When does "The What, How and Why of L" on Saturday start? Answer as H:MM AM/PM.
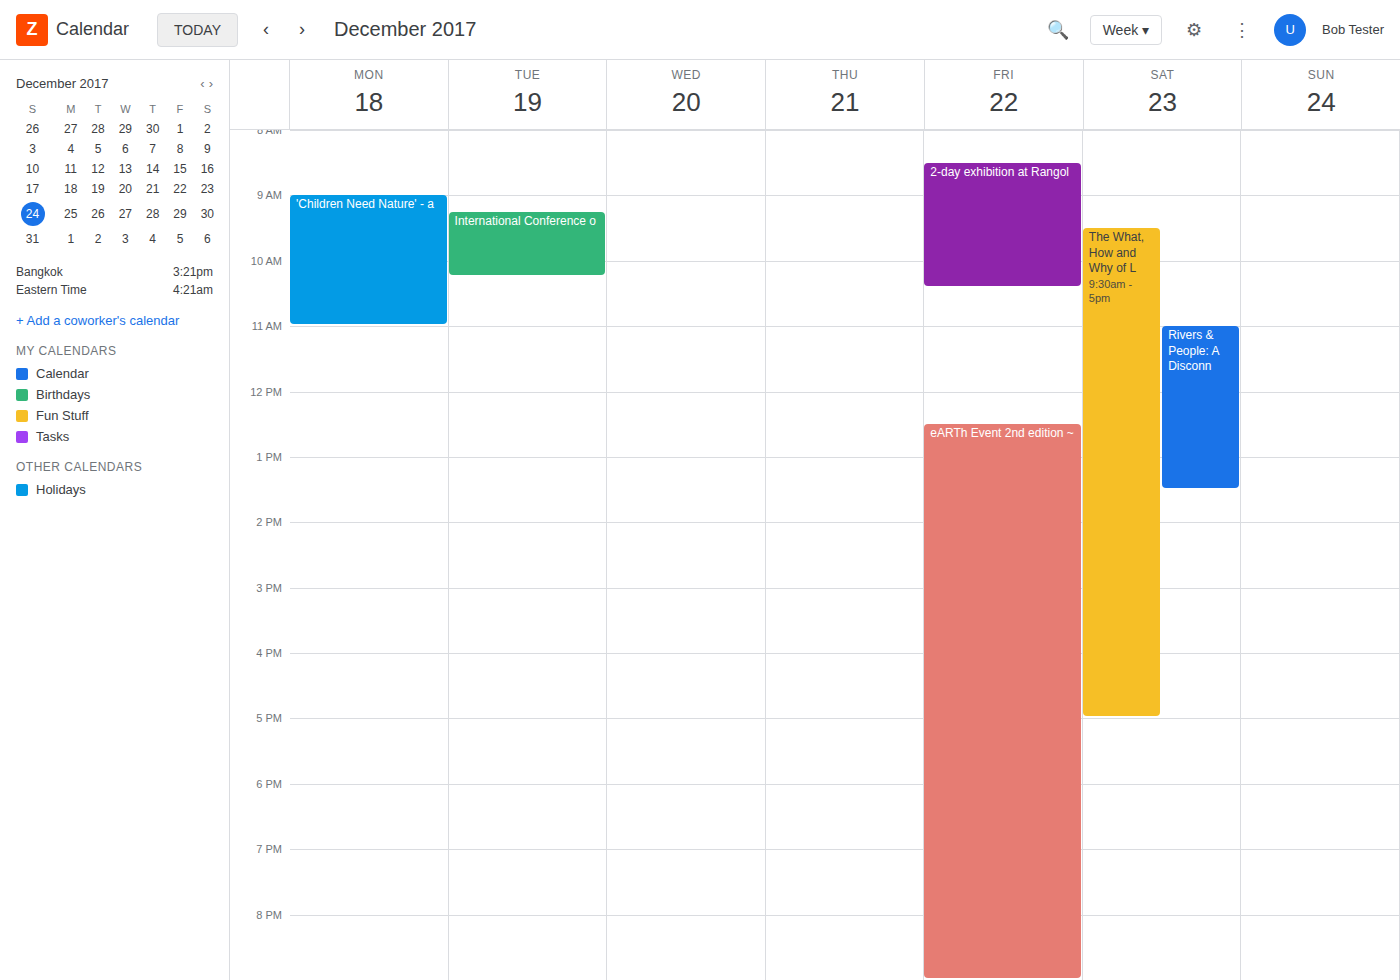
9:30 AM